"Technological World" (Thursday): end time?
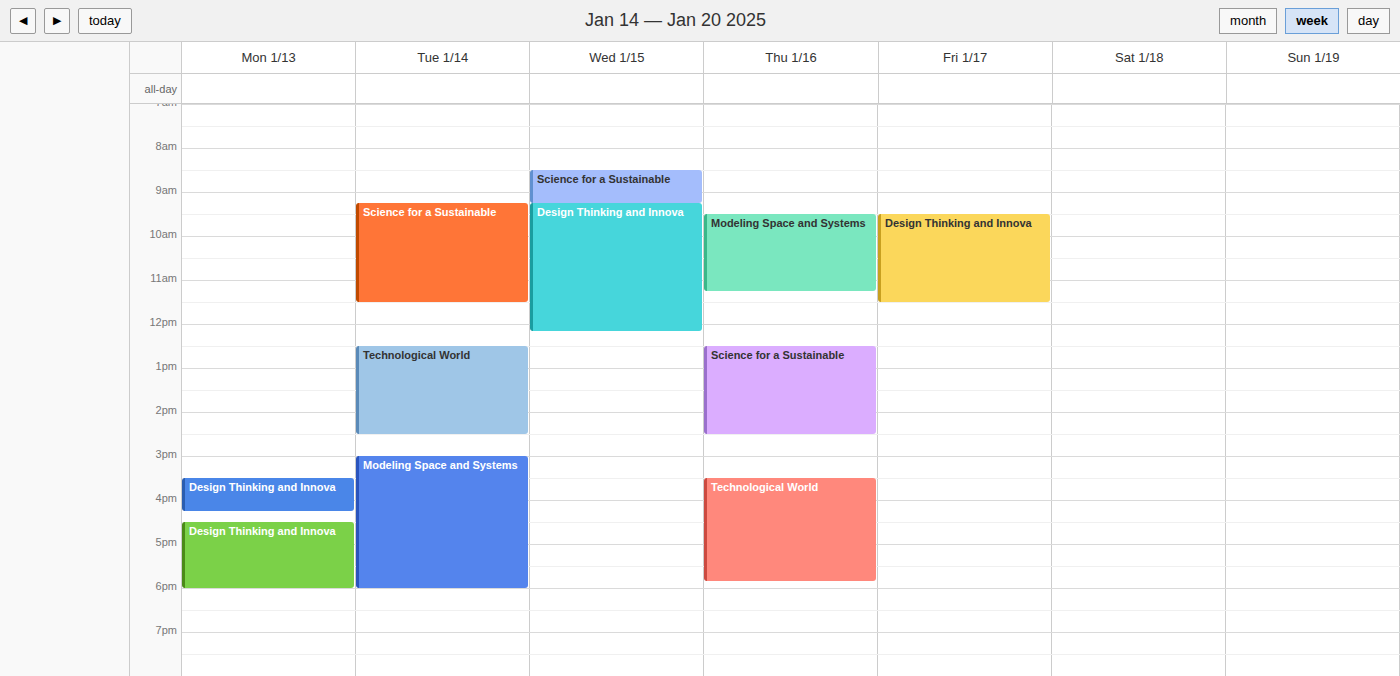
5:50 PM